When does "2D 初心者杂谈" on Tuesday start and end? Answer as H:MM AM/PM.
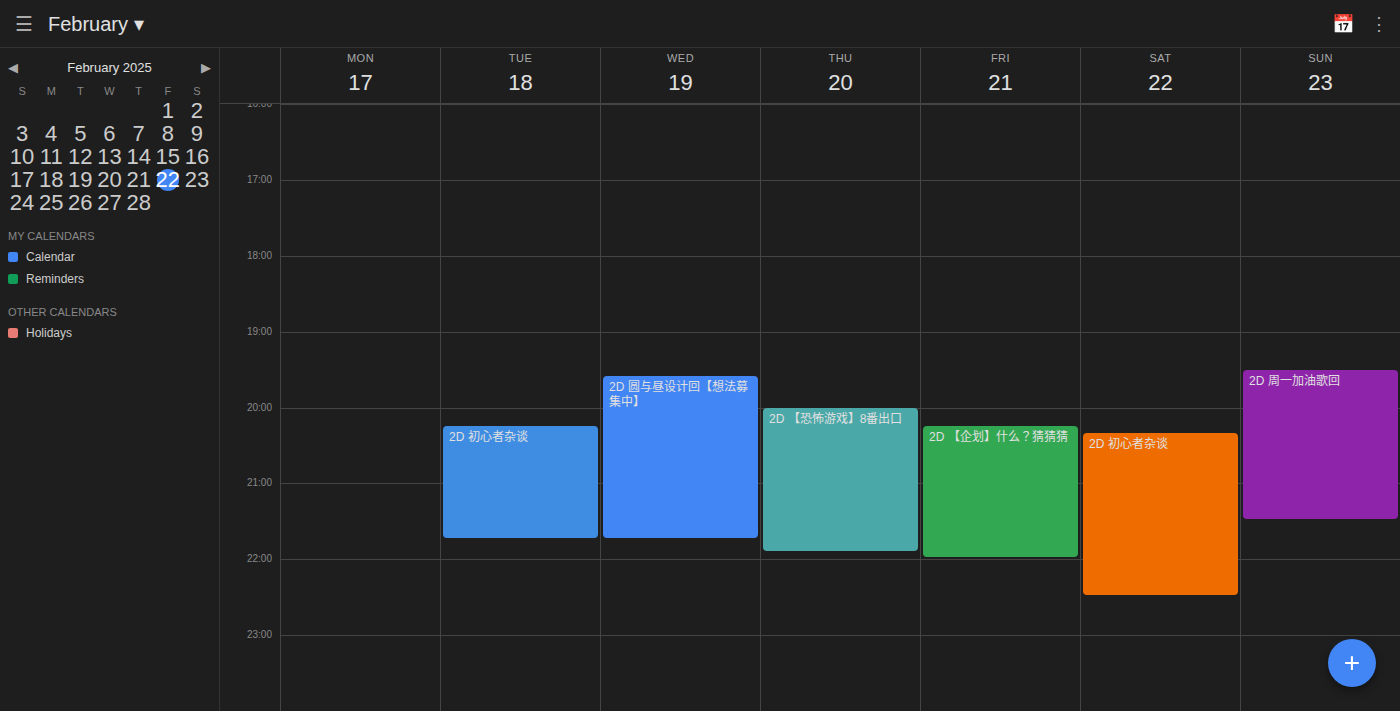
8:15 PM to 9:45 PM